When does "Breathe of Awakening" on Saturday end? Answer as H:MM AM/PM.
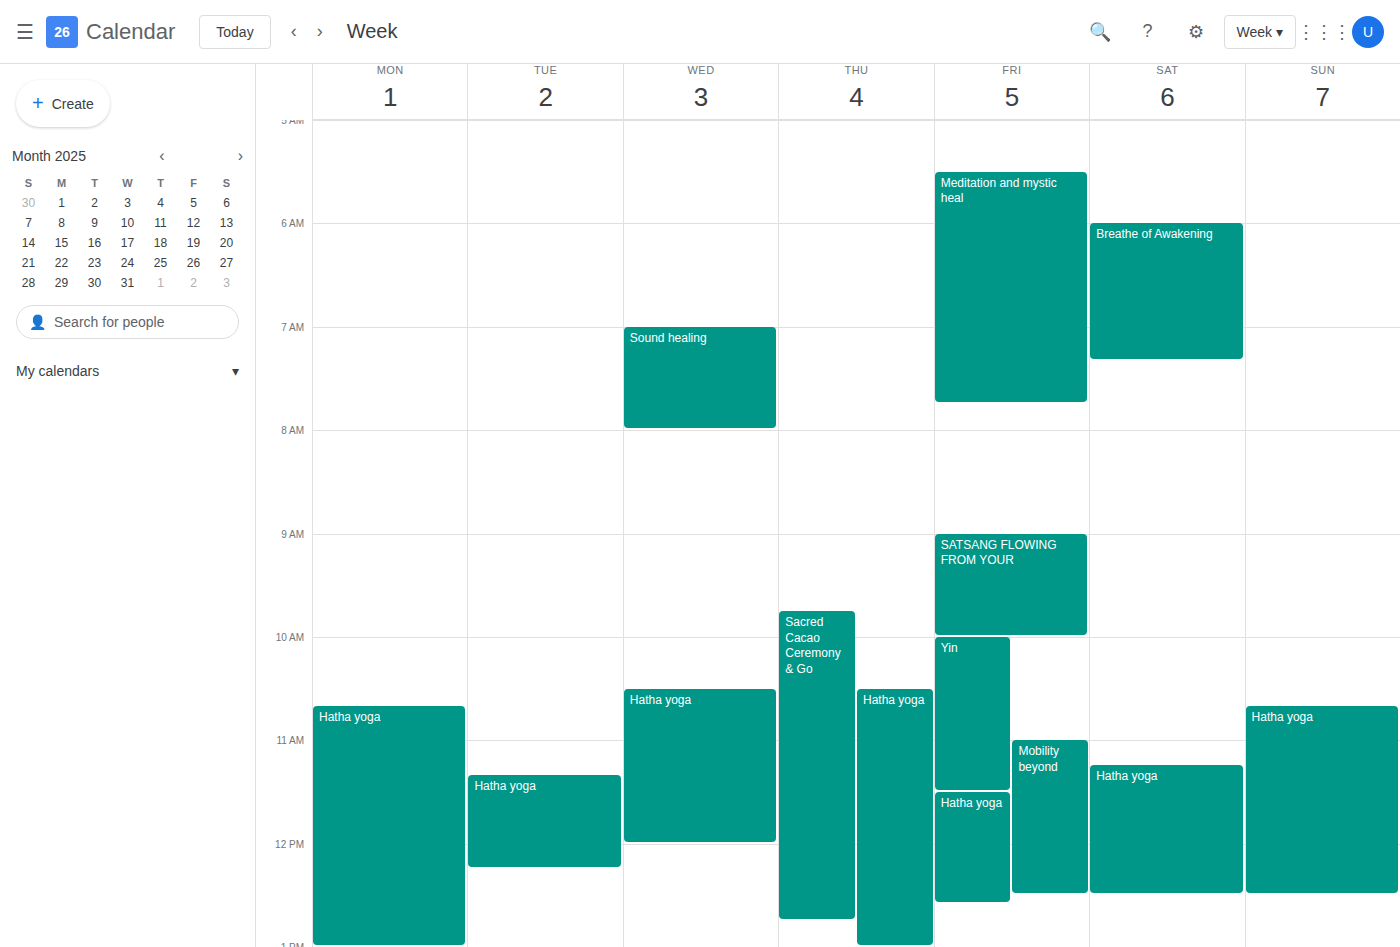
7:20 AM